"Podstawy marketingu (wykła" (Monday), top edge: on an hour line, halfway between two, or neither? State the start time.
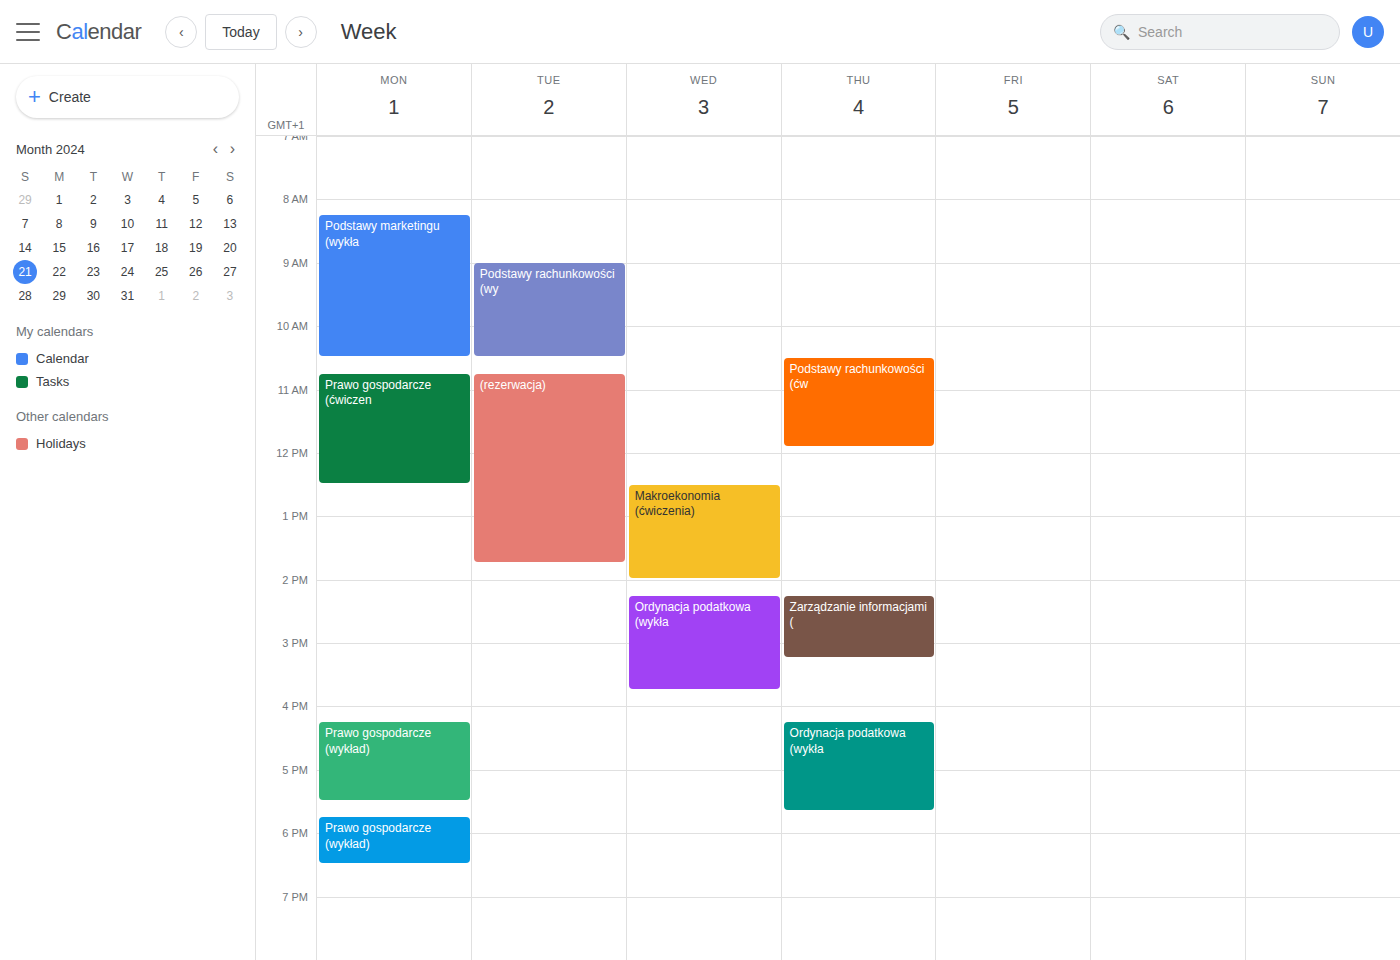
08:15 -- neither: a quarter of the way from the 08:00 line to the 09:00 line.